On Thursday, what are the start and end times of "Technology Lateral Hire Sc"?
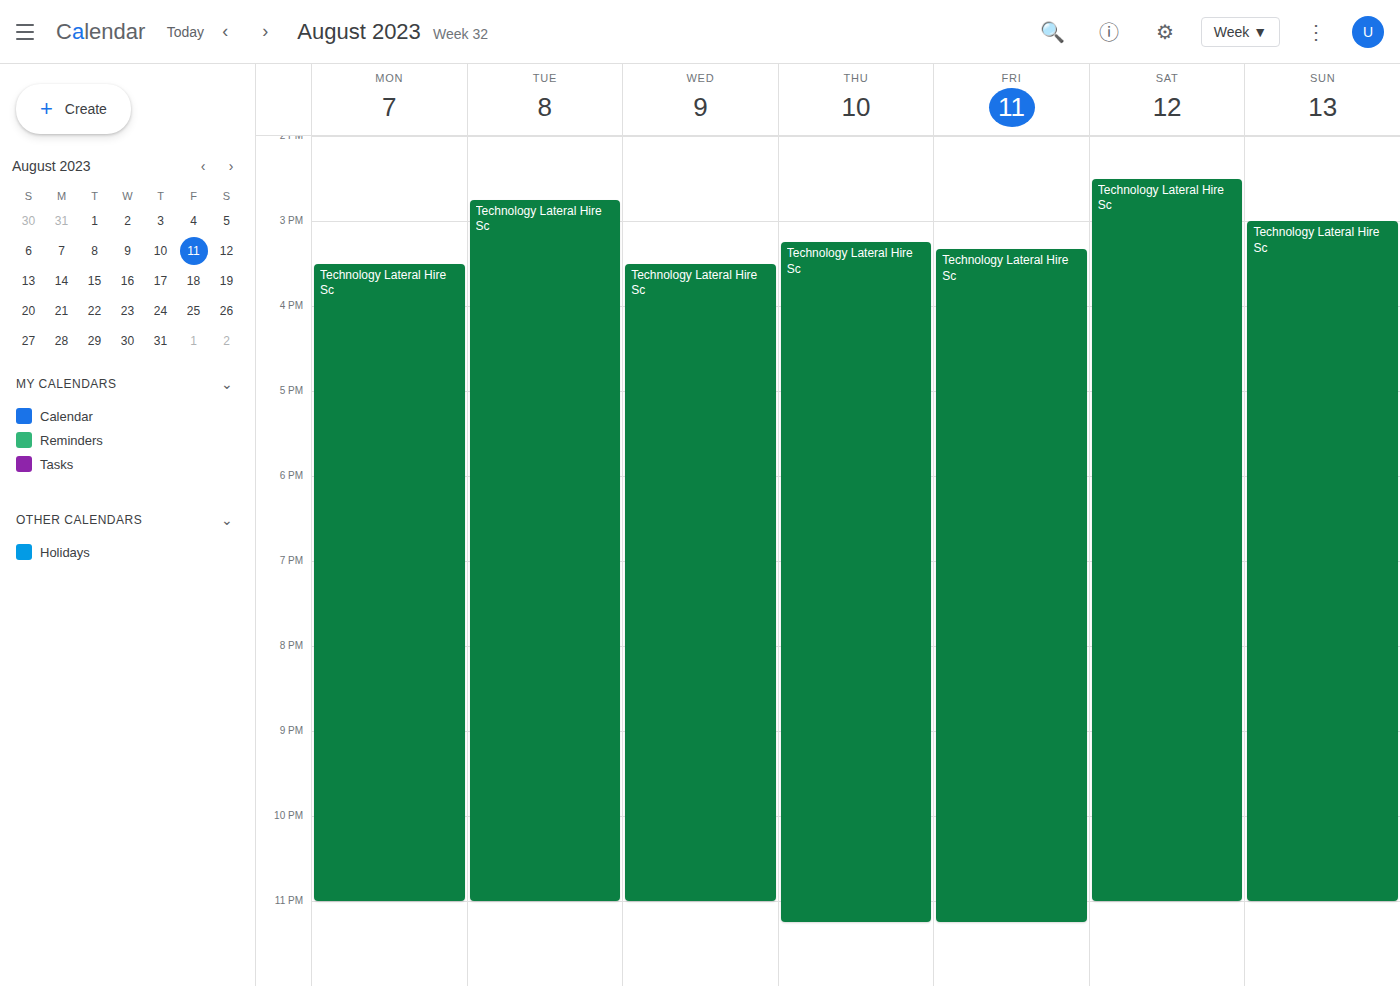
3:15 PM to 11:15 PM